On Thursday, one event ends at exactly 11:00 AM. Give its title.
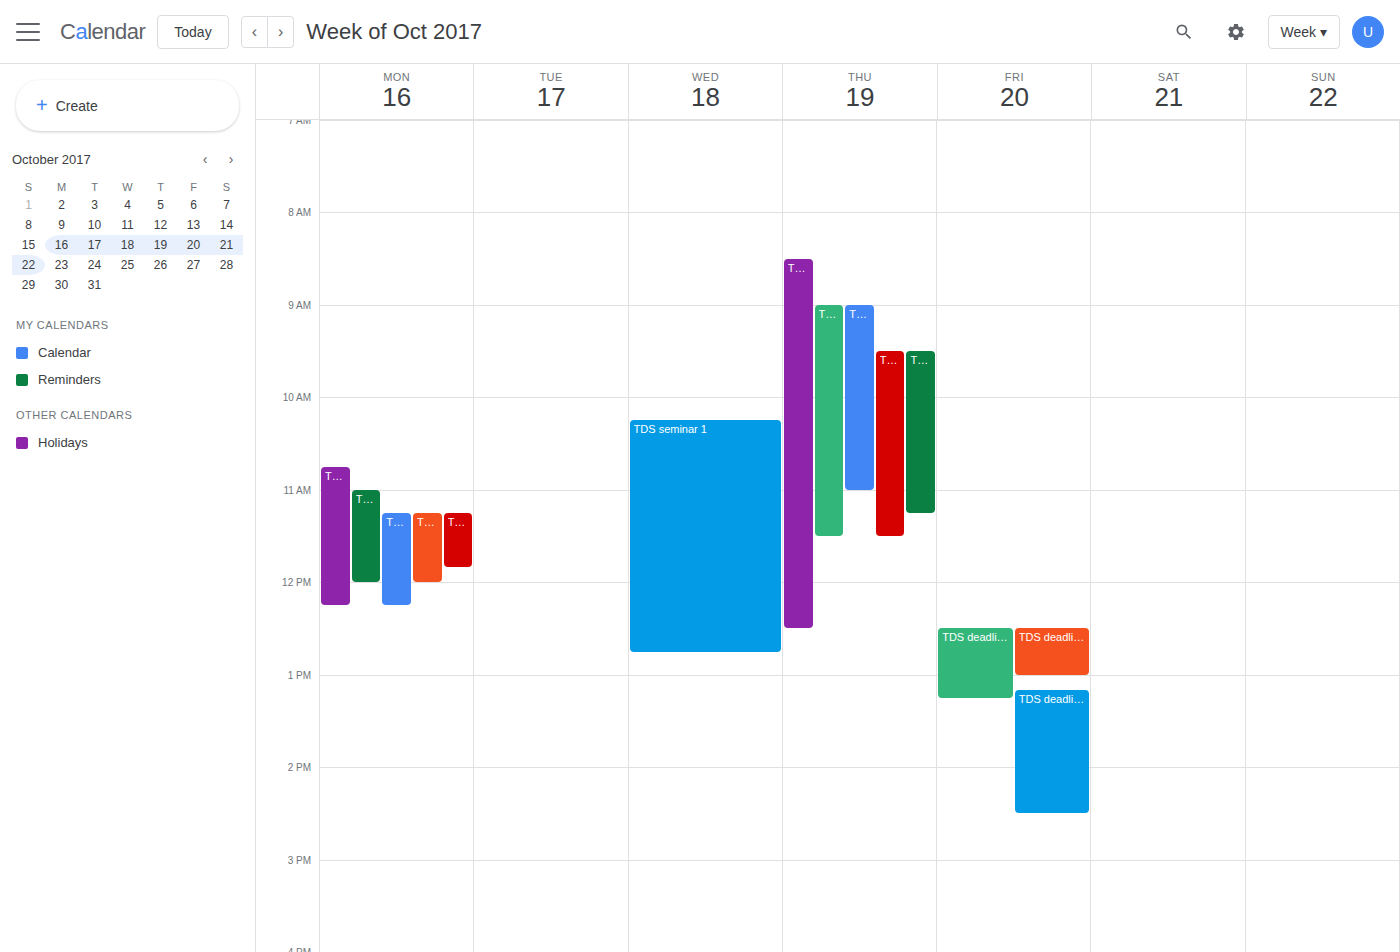
"TDS Practical 2: routing"